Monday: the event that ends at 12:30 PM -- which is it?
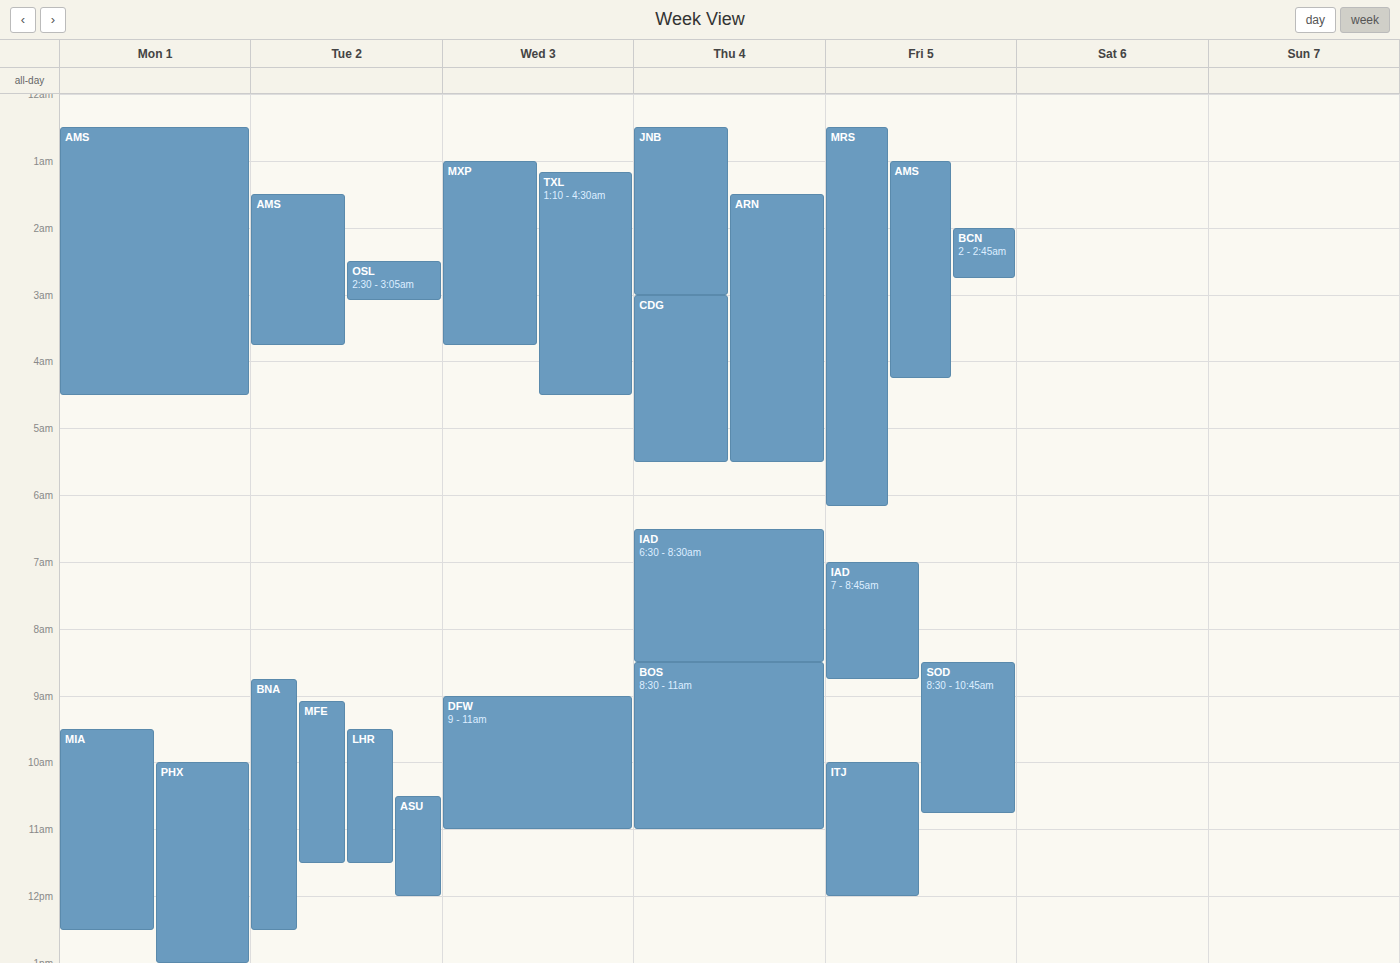
"MIA"